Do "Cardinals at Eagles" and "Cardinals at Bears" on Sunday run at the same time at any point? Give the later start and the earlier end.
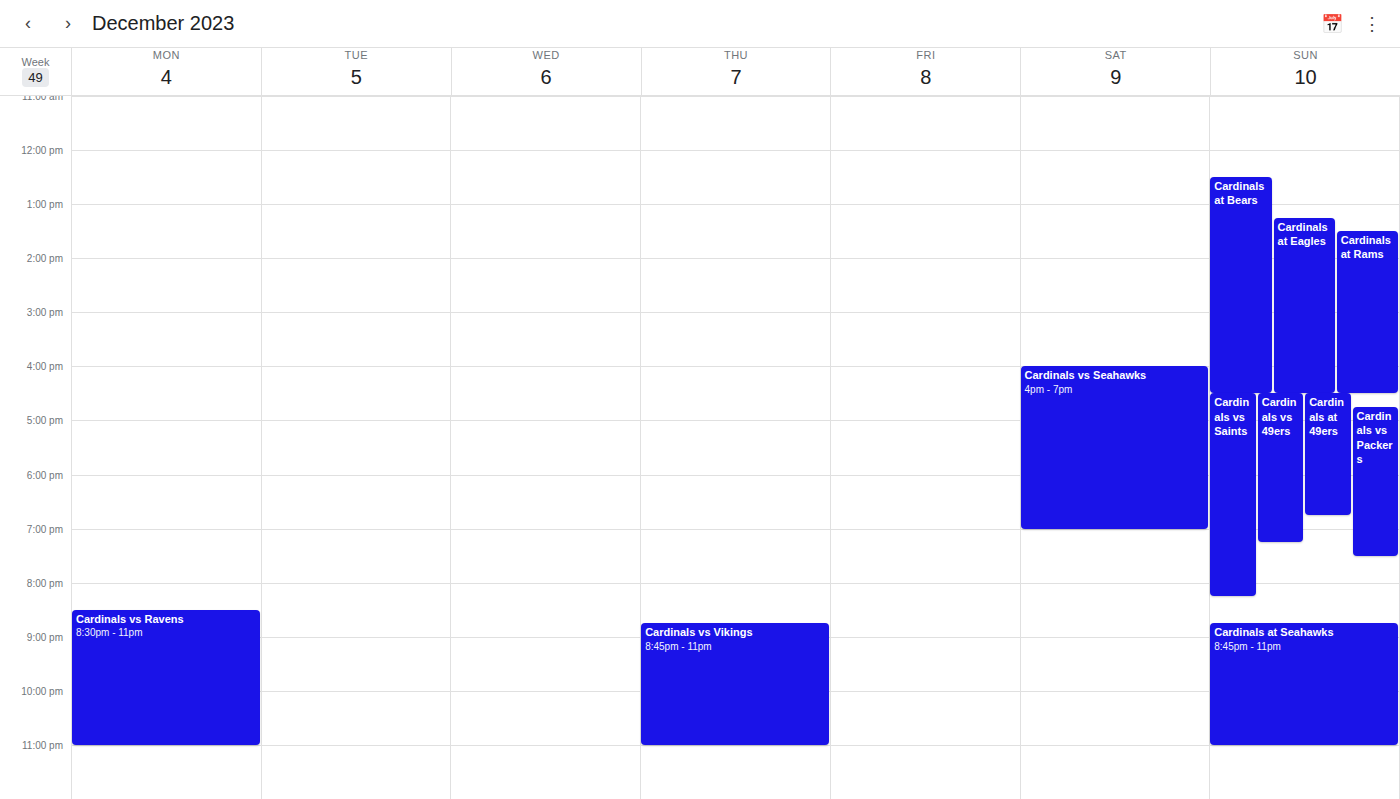
"Cardinals at Eagles" starts at 1:15 PM, before "Cardinals at Bears" ends at 4:30 PM -- they overlap.